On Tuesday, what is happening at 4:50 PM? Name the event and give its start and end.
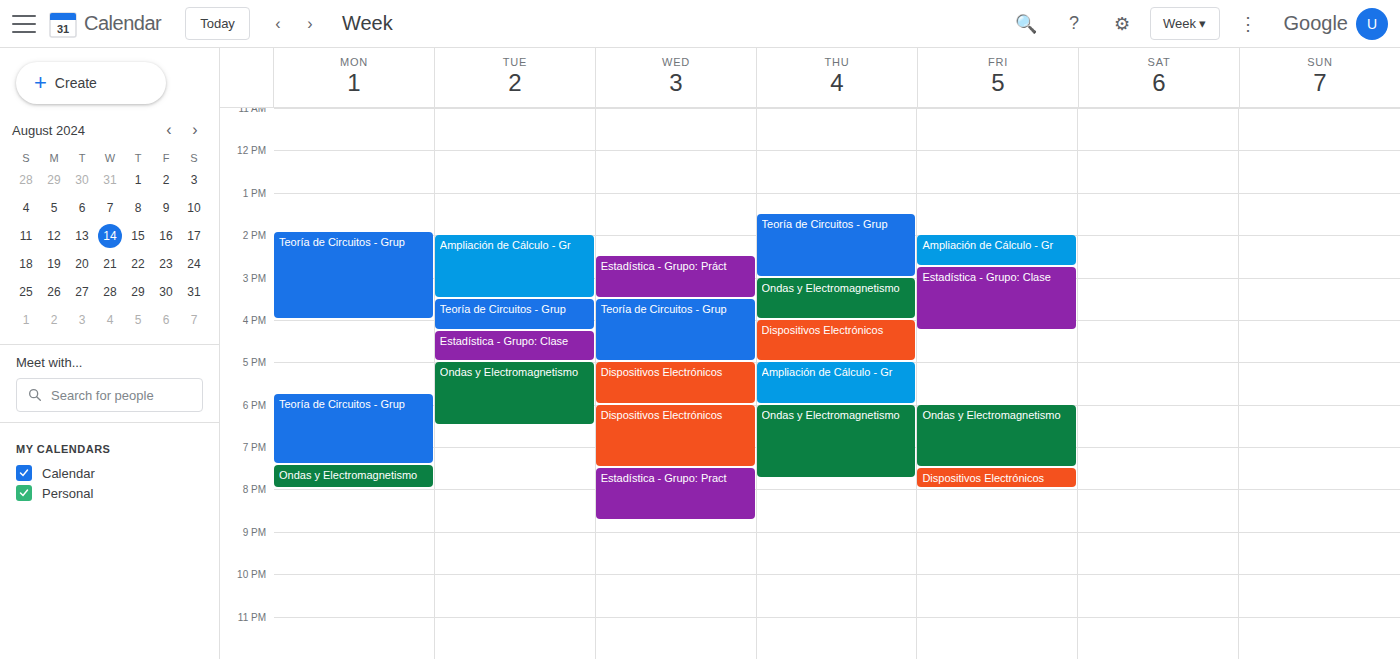
"Estadística - Grupo: Clase", 4:15 PM to 5:00 PM